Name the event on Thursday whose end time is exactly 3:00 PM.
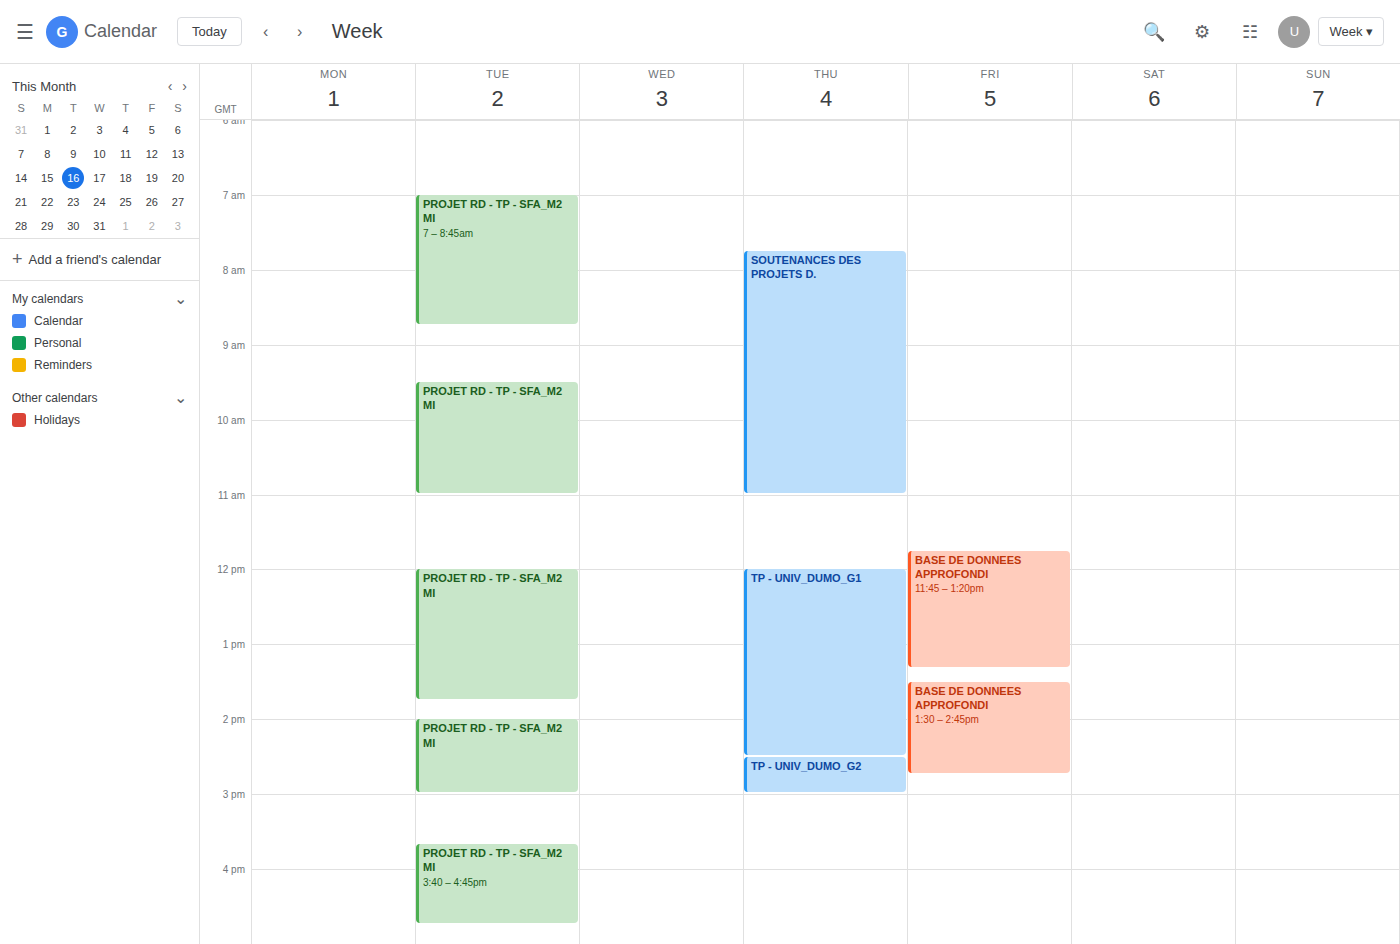
"TP - UNIV_DUMO_G2"